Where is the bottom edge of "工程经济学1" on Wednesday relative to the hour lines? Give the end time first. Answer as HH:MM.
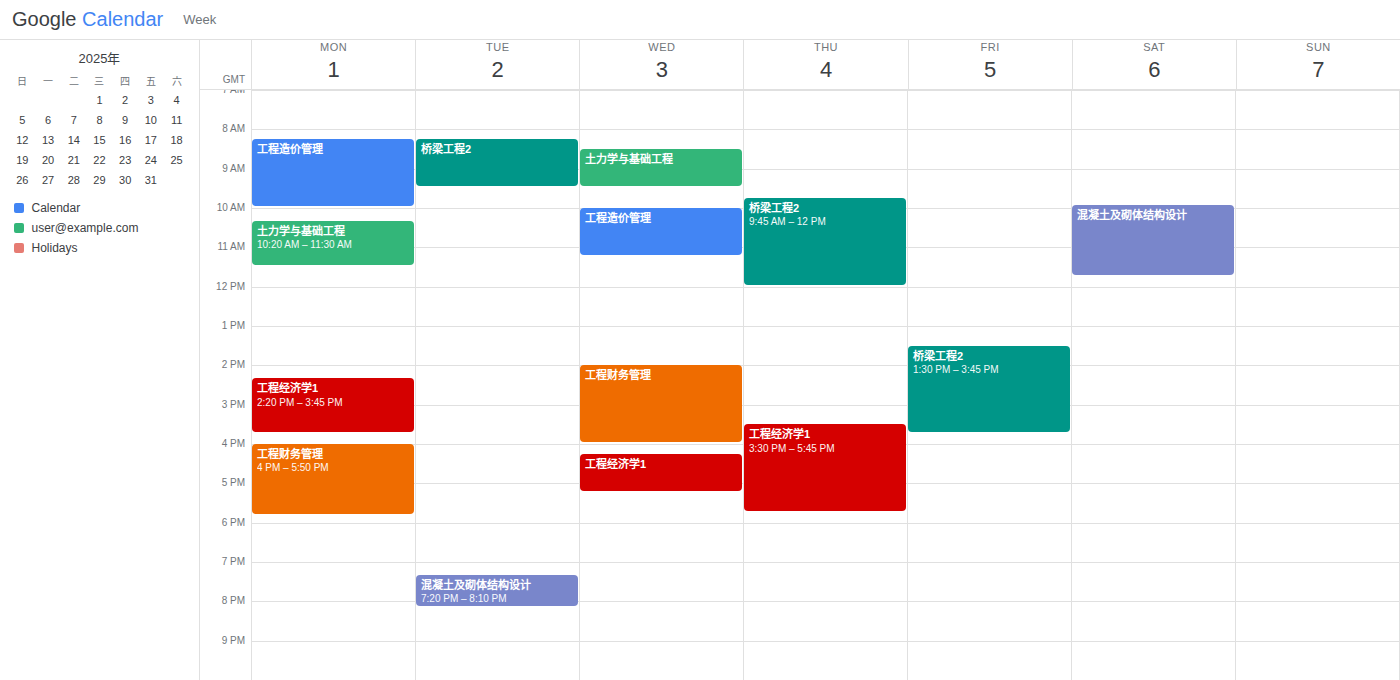
17:15 -- neither: a quarter of the way from the 17:00 line to the 18:00 line.